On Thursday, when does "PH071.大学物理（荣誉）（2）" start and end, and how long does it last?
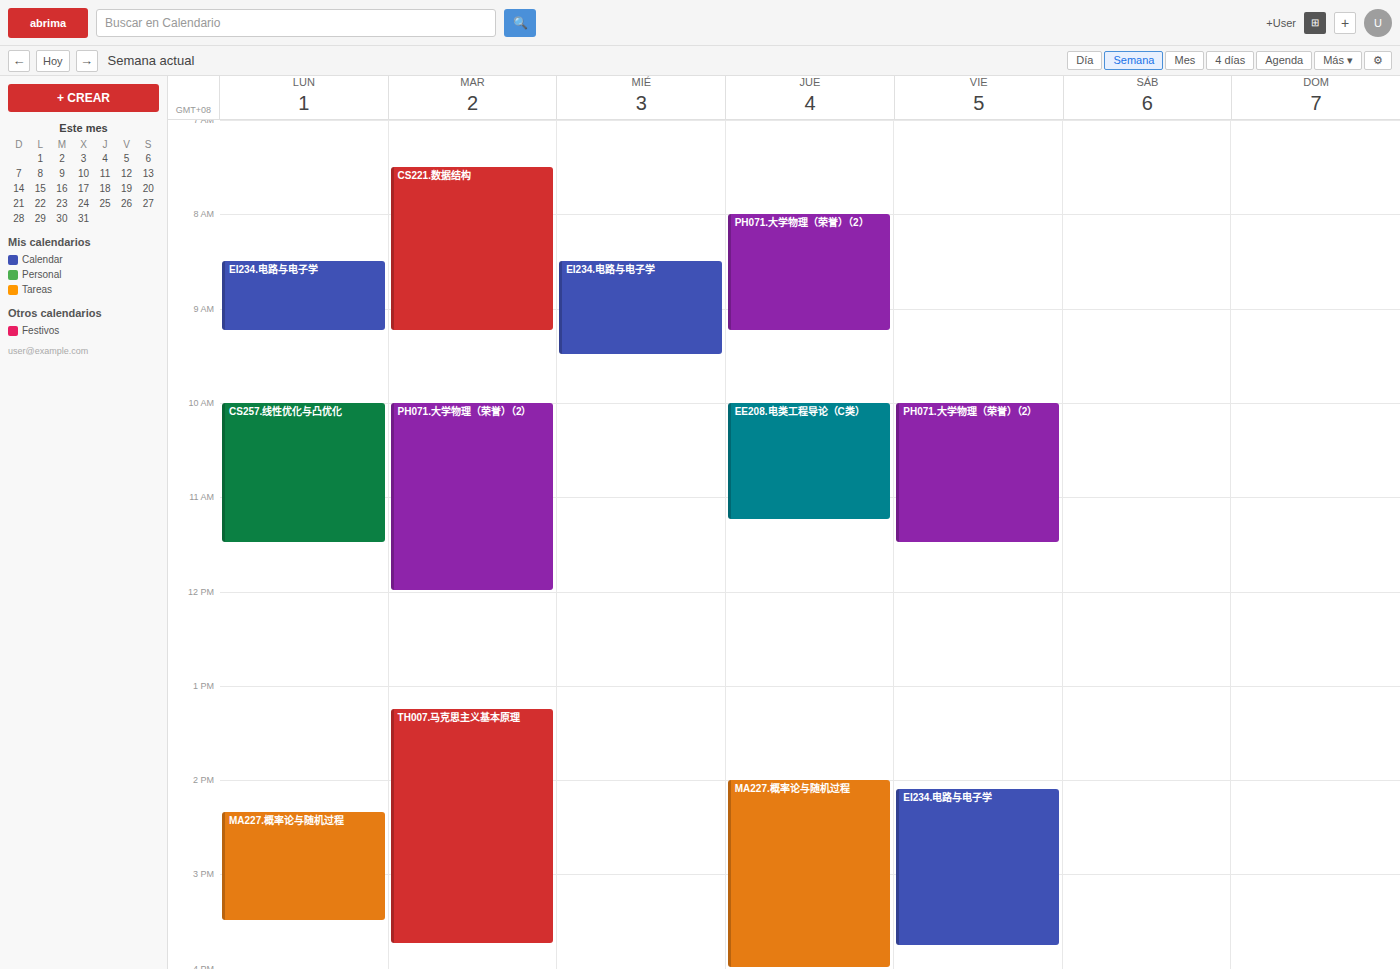
8:00 AM to 9:15 AM, 1 hour 15 minutes